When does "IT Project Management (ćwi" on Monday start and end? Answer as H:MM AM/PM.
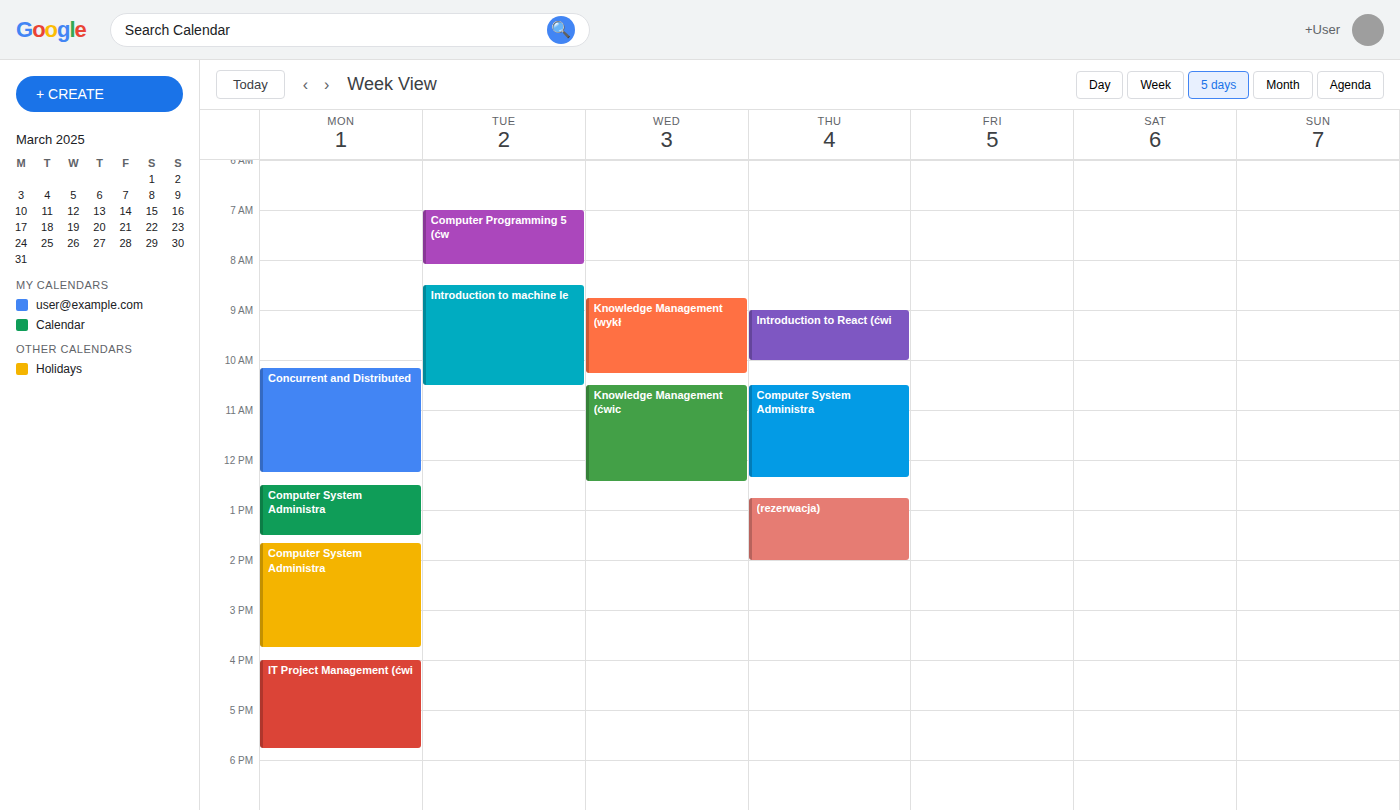
4:00 PM to 5:45 PM